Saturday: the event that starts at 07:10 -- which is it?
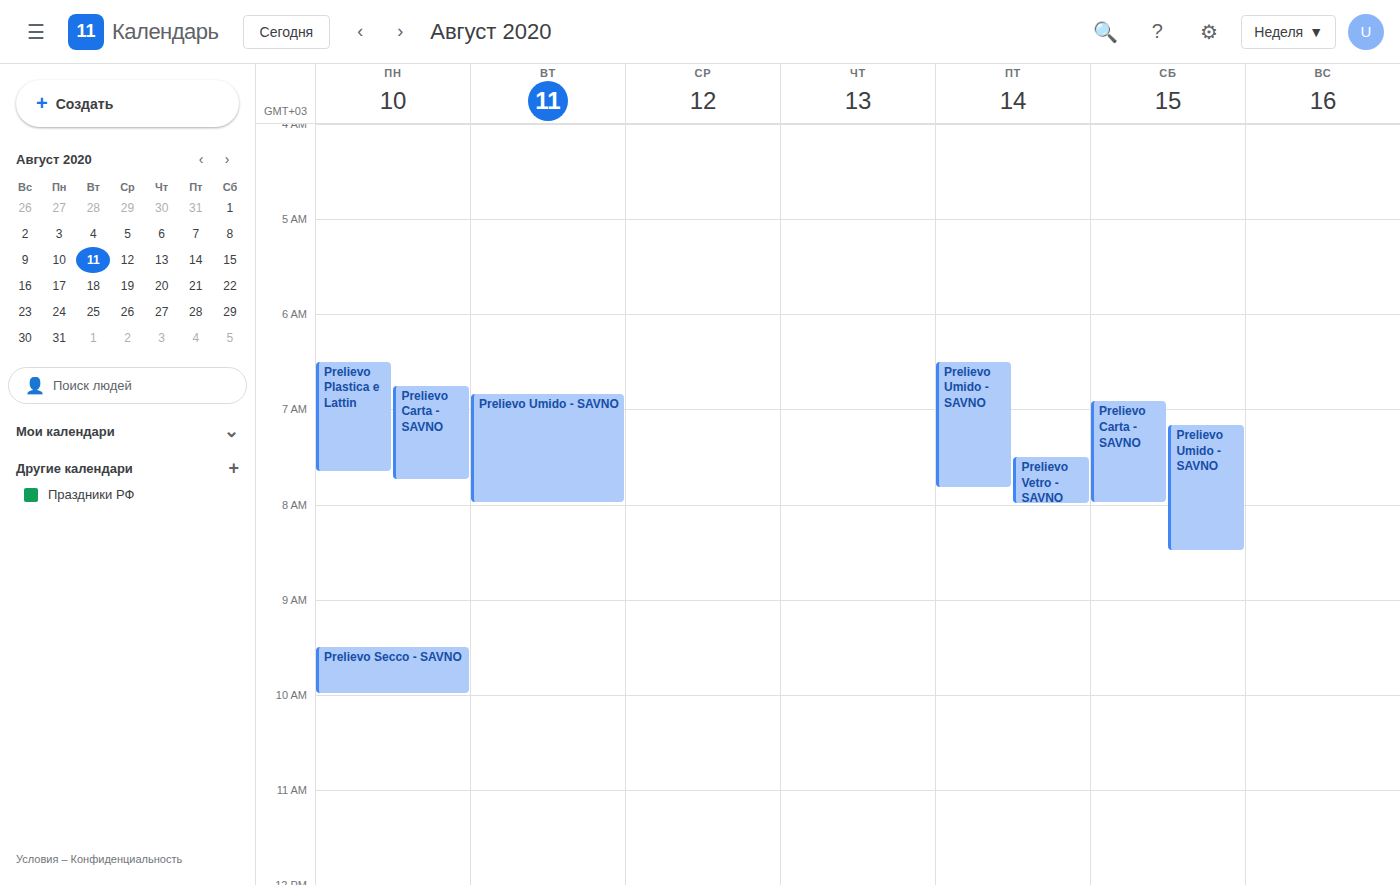
"Prelievo Umido - SAVNO"